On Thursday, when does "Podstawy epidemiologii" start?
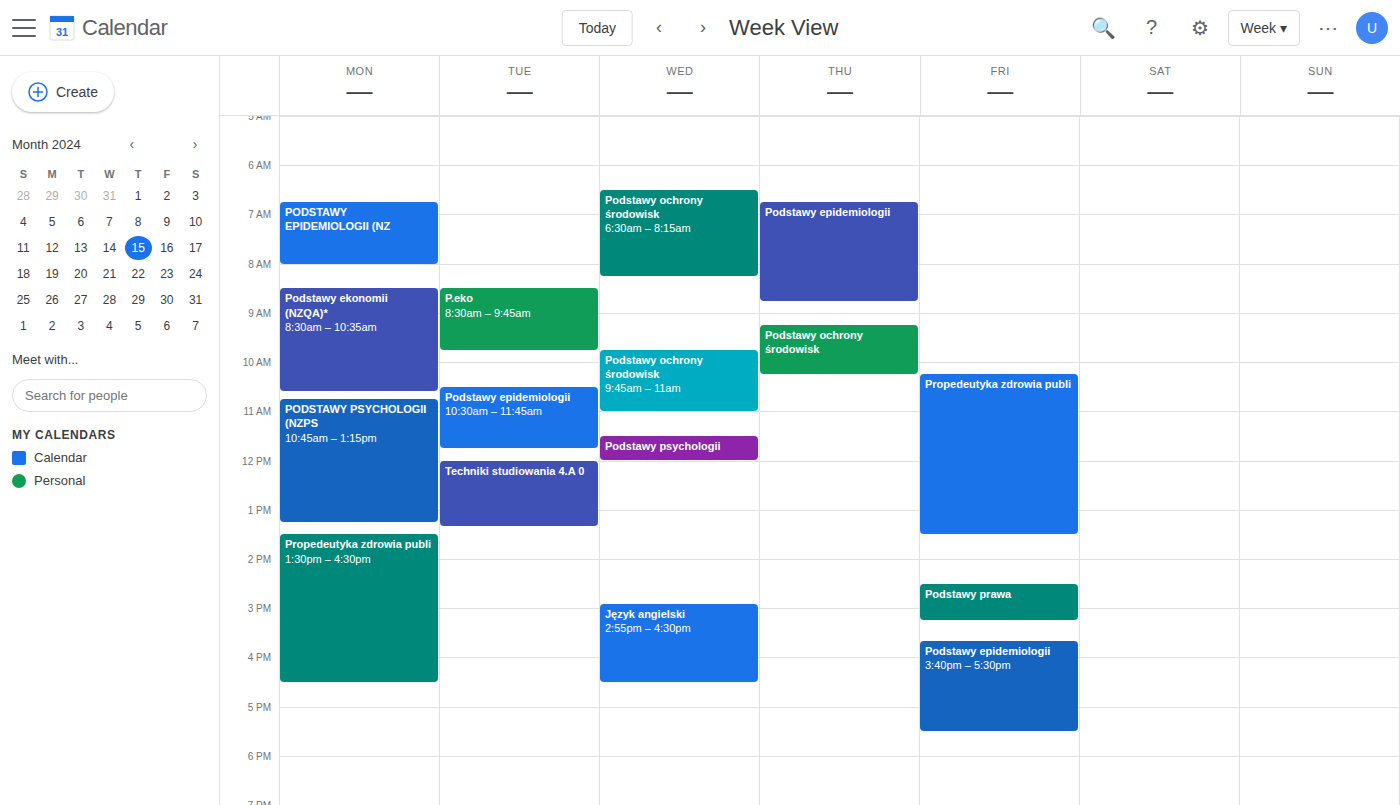
6:45 AM